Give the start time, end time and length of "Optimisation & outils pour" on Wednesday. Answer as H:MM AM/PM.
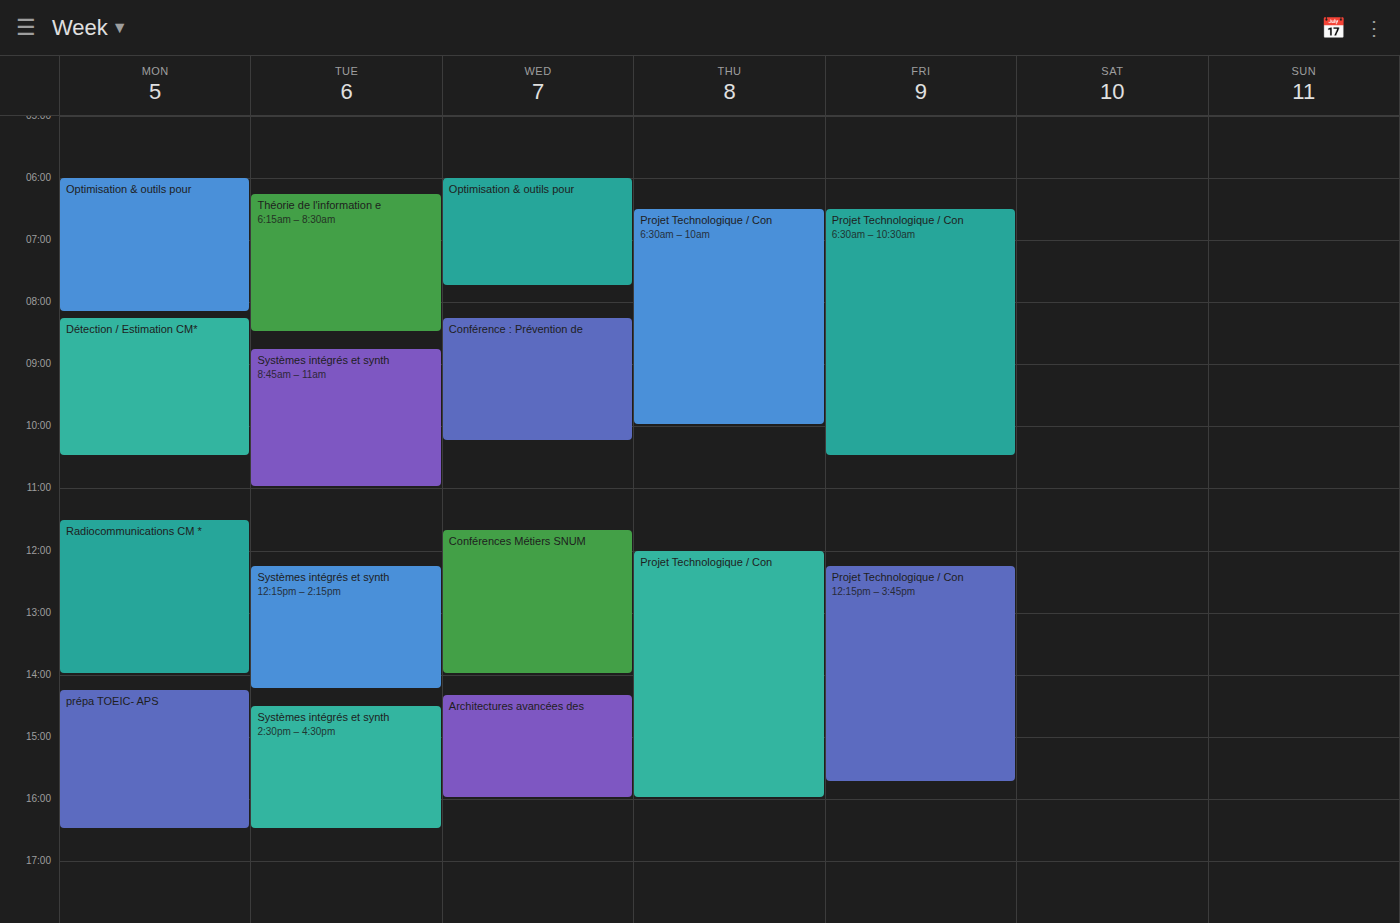
6:00 AM to 7:45 AM, 1 hour 45 minutes